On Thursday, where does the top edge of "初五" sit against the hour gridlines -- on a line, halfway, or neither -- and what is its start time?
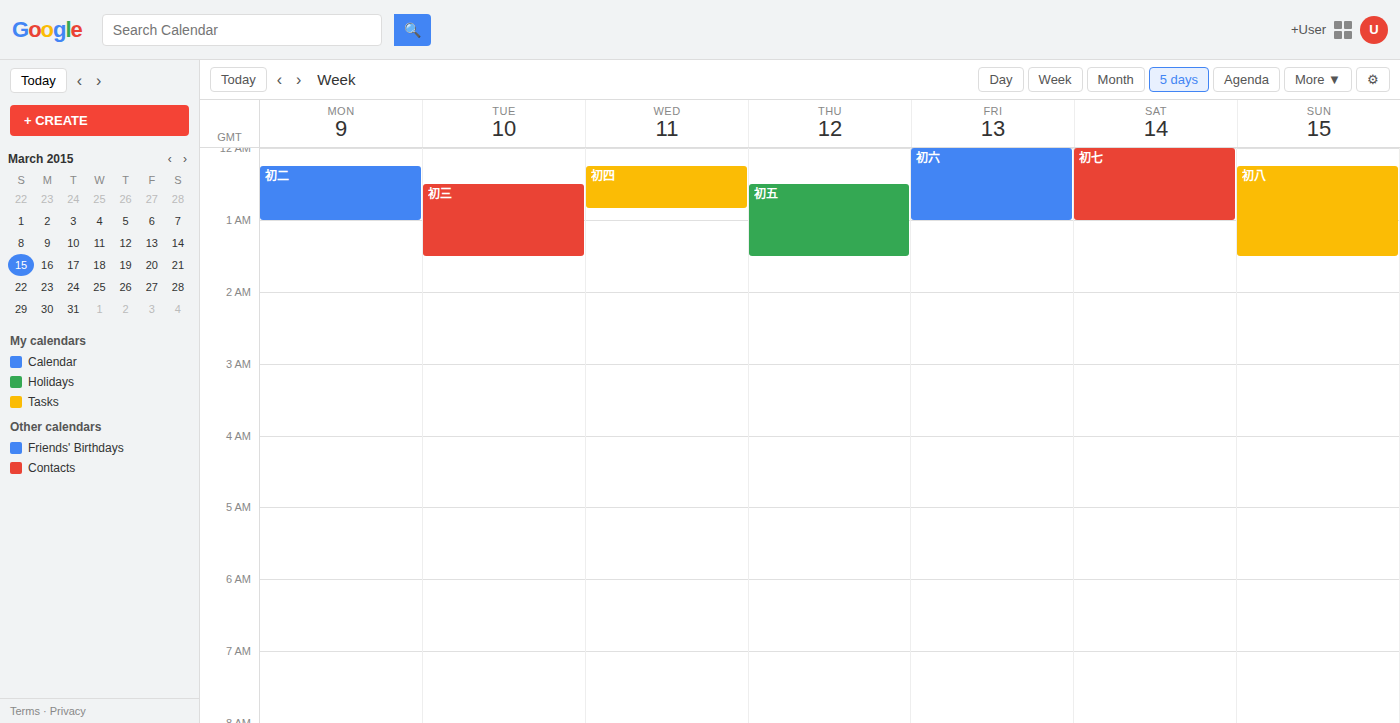
00:30 -- halfway between the 00:00 and 01:00 lines.